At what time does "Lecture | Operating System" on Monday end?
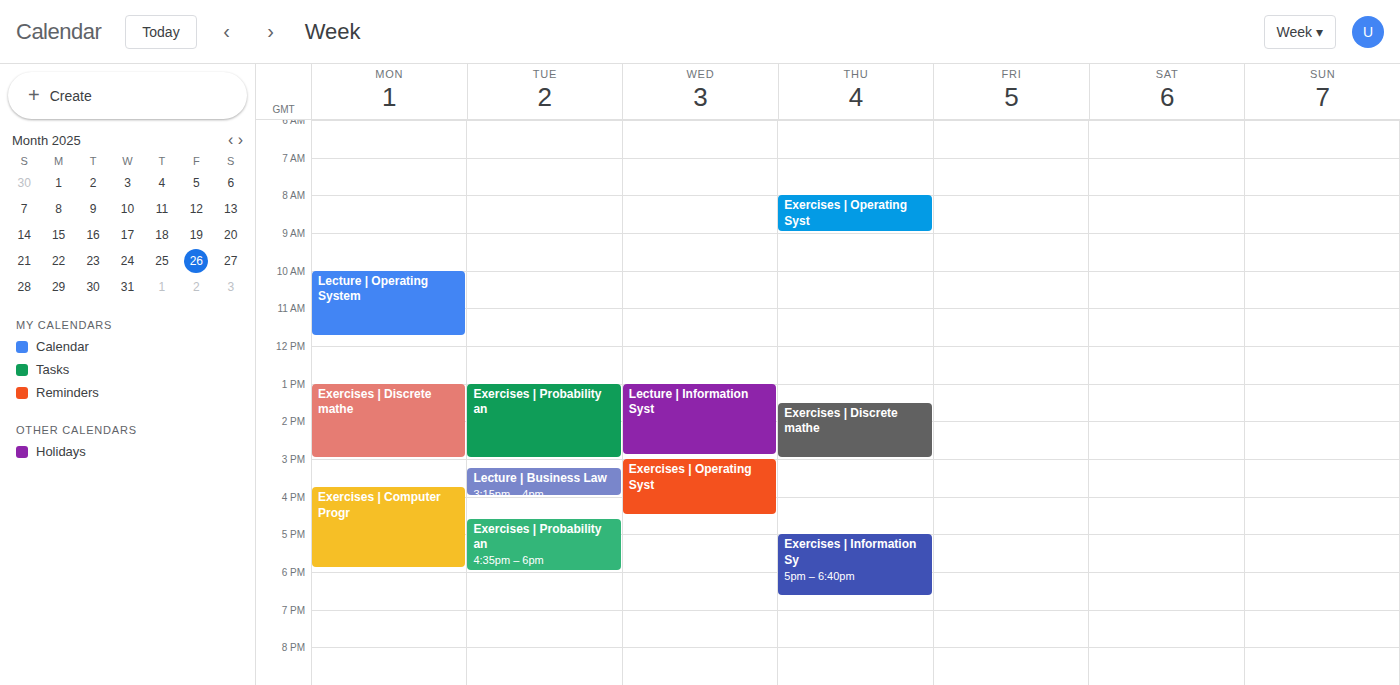
11:45 AM